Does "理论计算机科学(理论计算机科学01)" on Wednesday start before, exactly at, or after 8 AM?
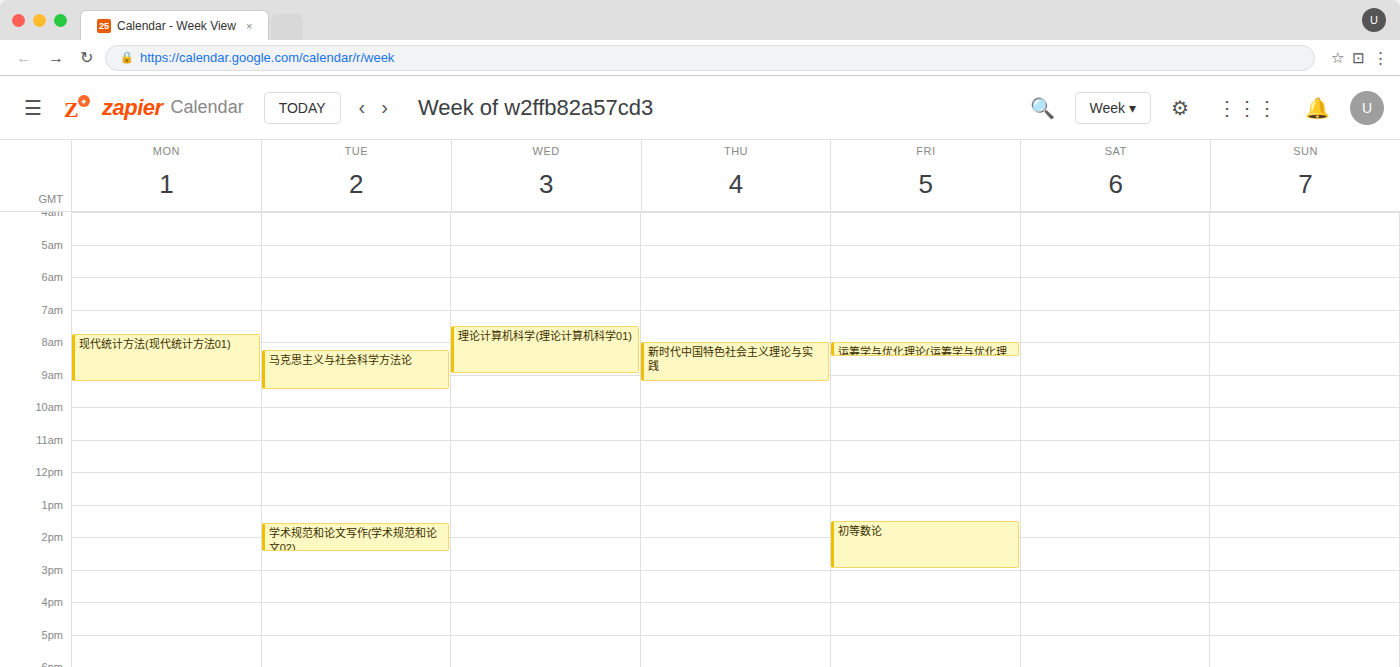
7:30 AM -- before 8 AM, 30 minutes above the 8 AM line.